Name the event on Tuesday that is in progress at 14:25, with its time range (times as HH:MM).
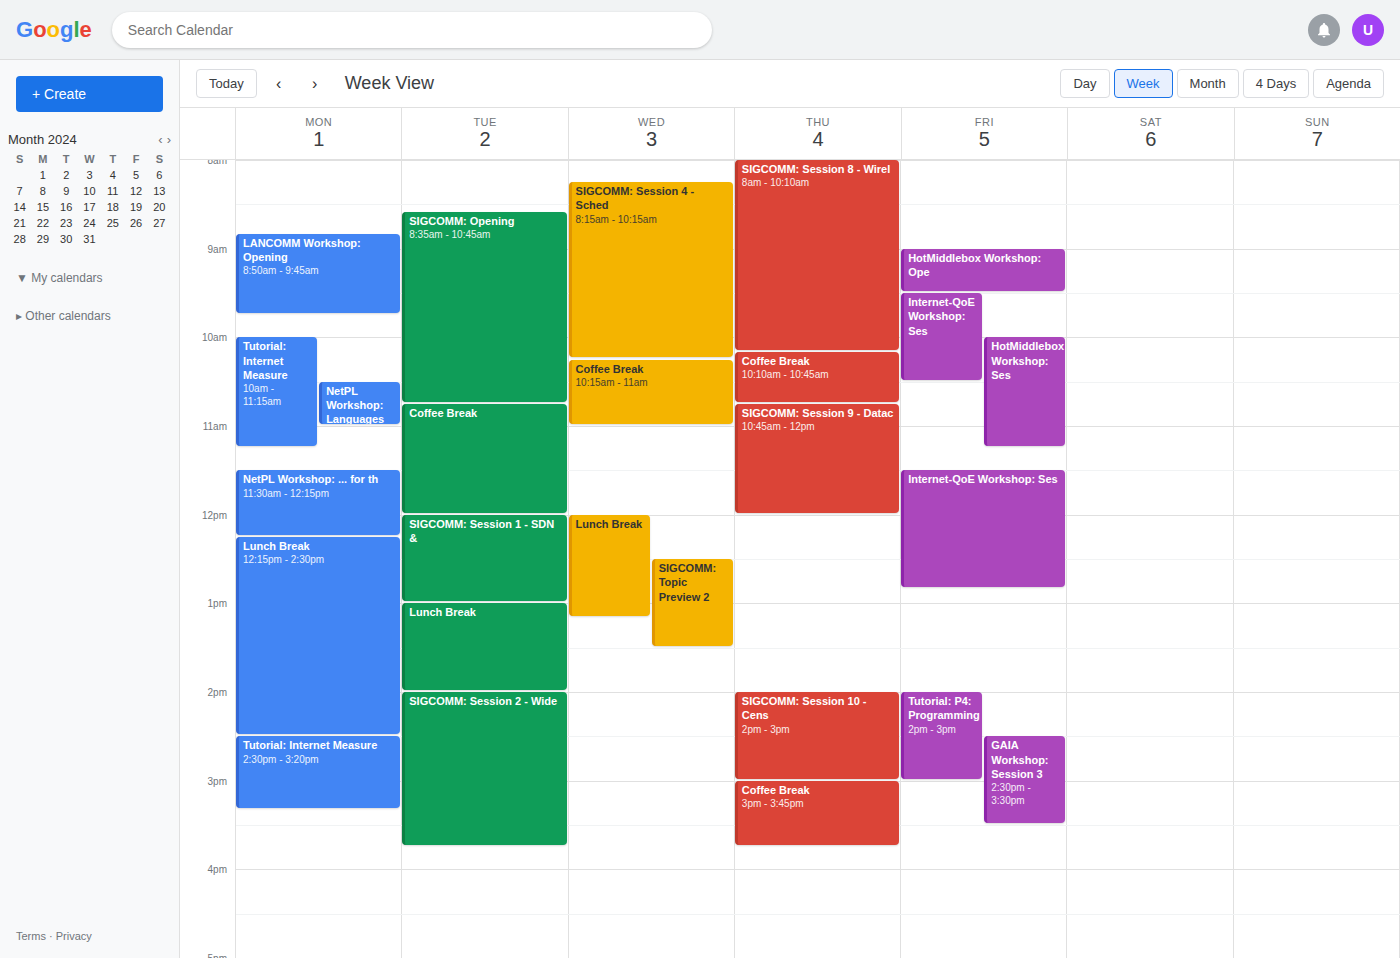
"SIGCOMM: Session 2 - Wide", 14:00 to 15:45